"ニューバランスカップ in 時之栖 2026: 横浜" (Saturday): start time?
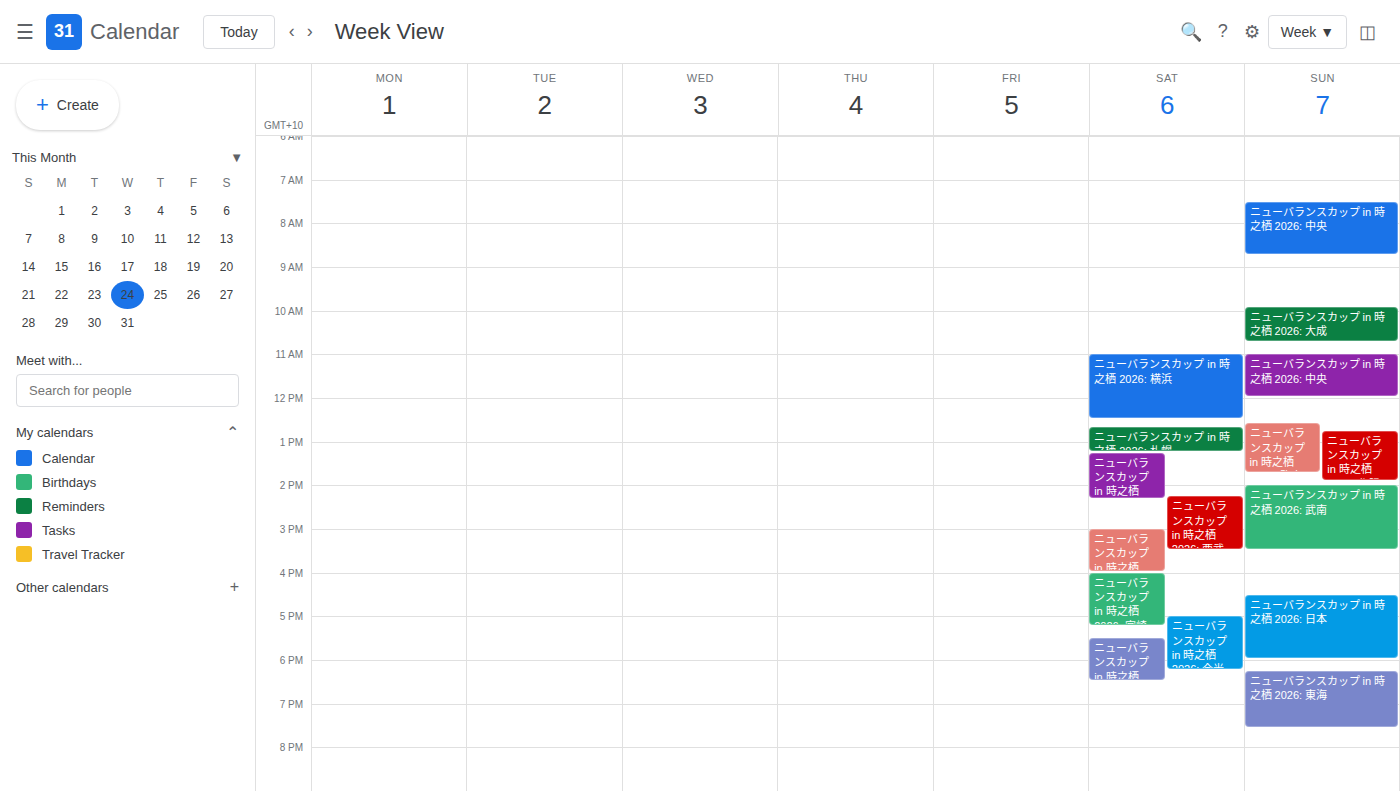
11:00 AM